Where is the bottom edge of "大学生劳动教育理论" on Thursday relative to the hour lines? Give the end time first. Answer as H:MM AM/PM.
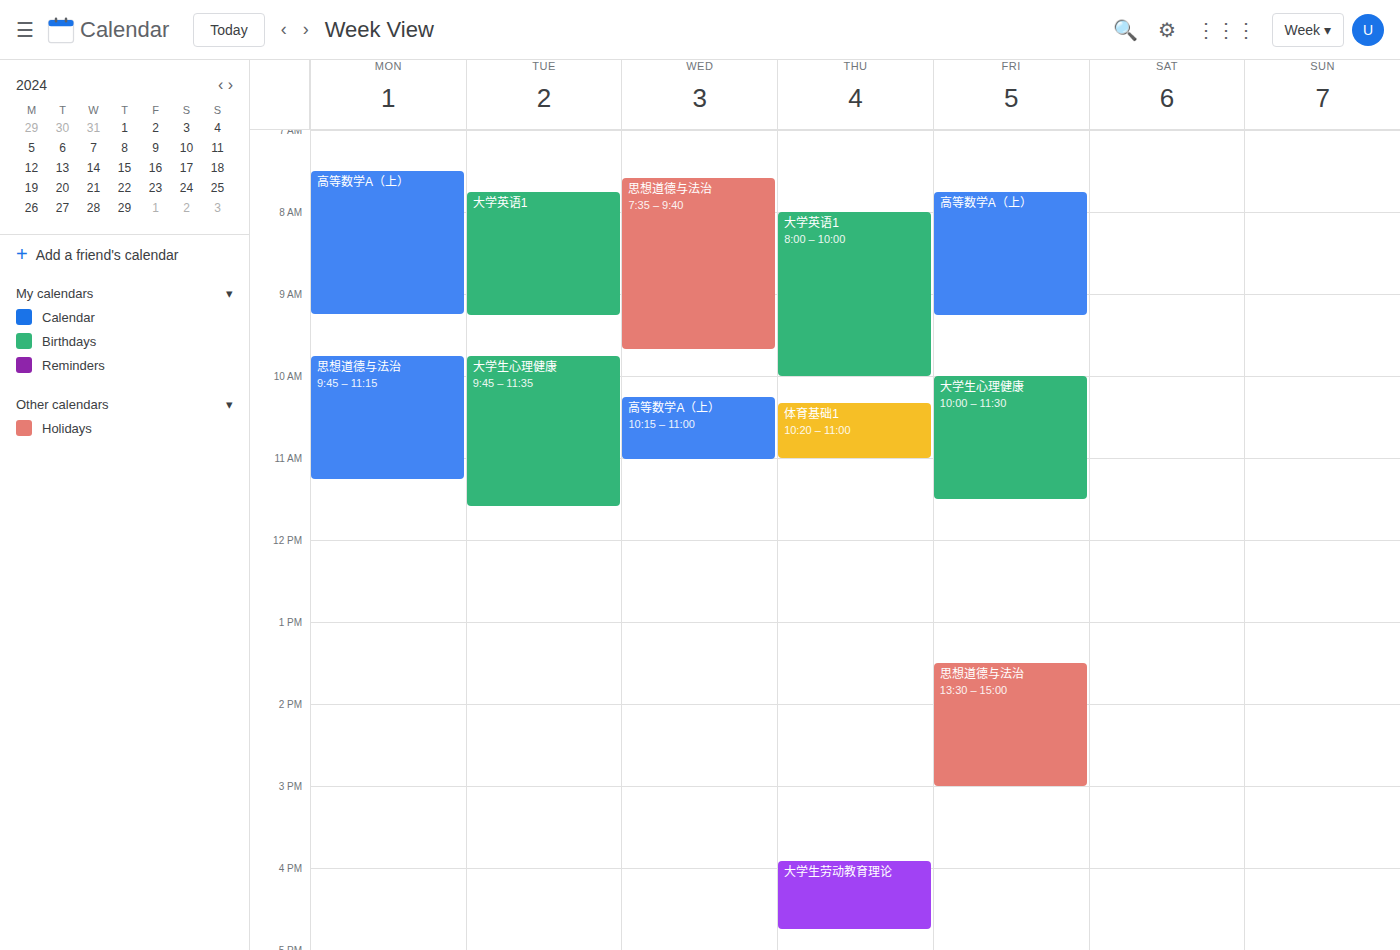
4:45 PM -- neither: three quarters of the way from the 4 PM line to the 5 PM line.